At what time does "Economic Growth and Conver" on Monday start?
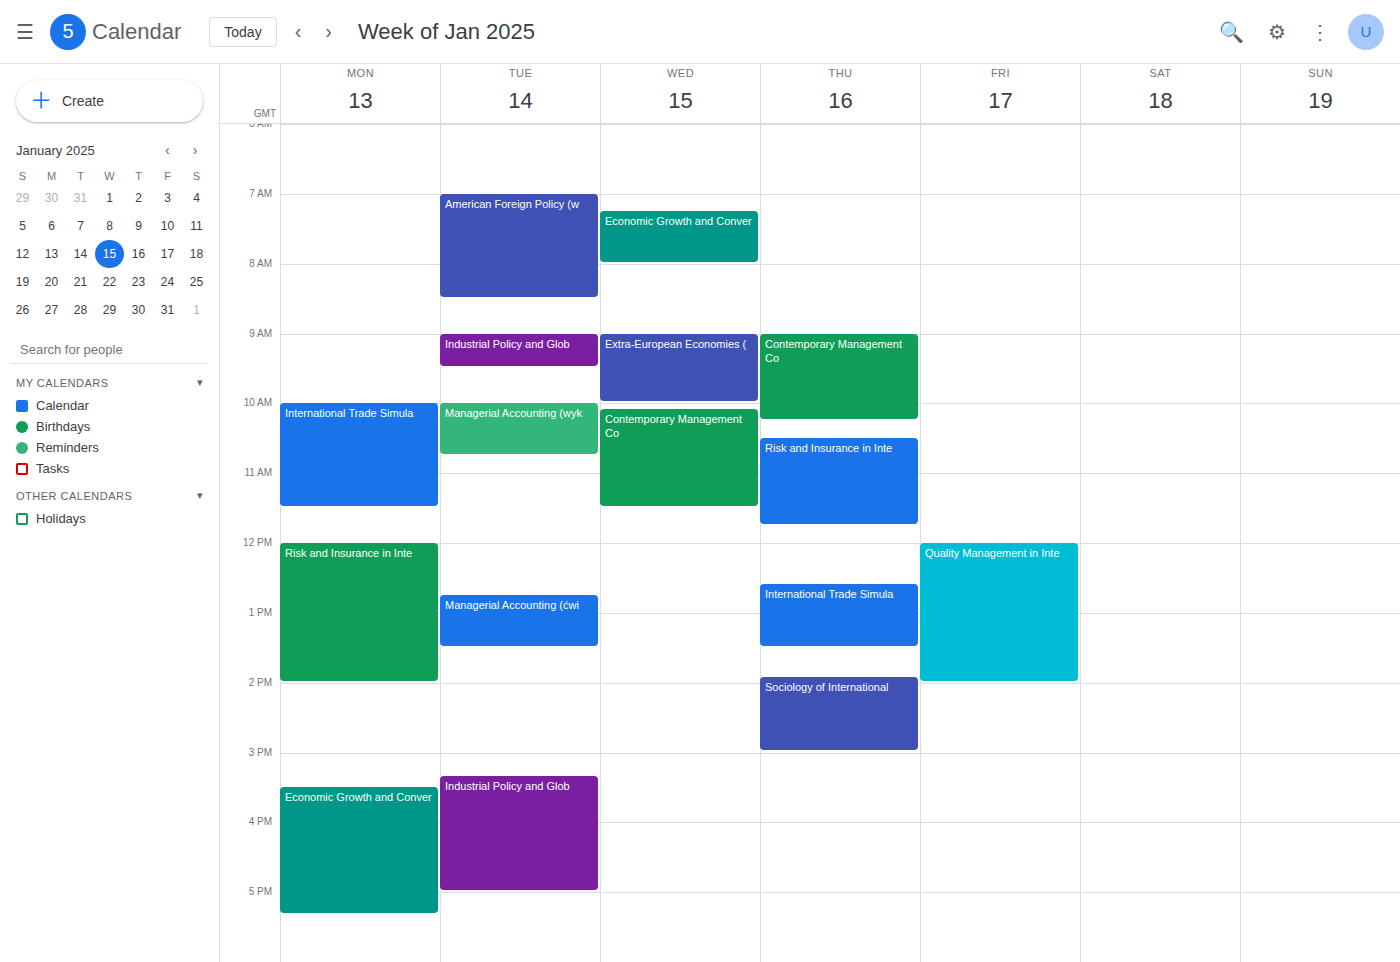
3:30 PM